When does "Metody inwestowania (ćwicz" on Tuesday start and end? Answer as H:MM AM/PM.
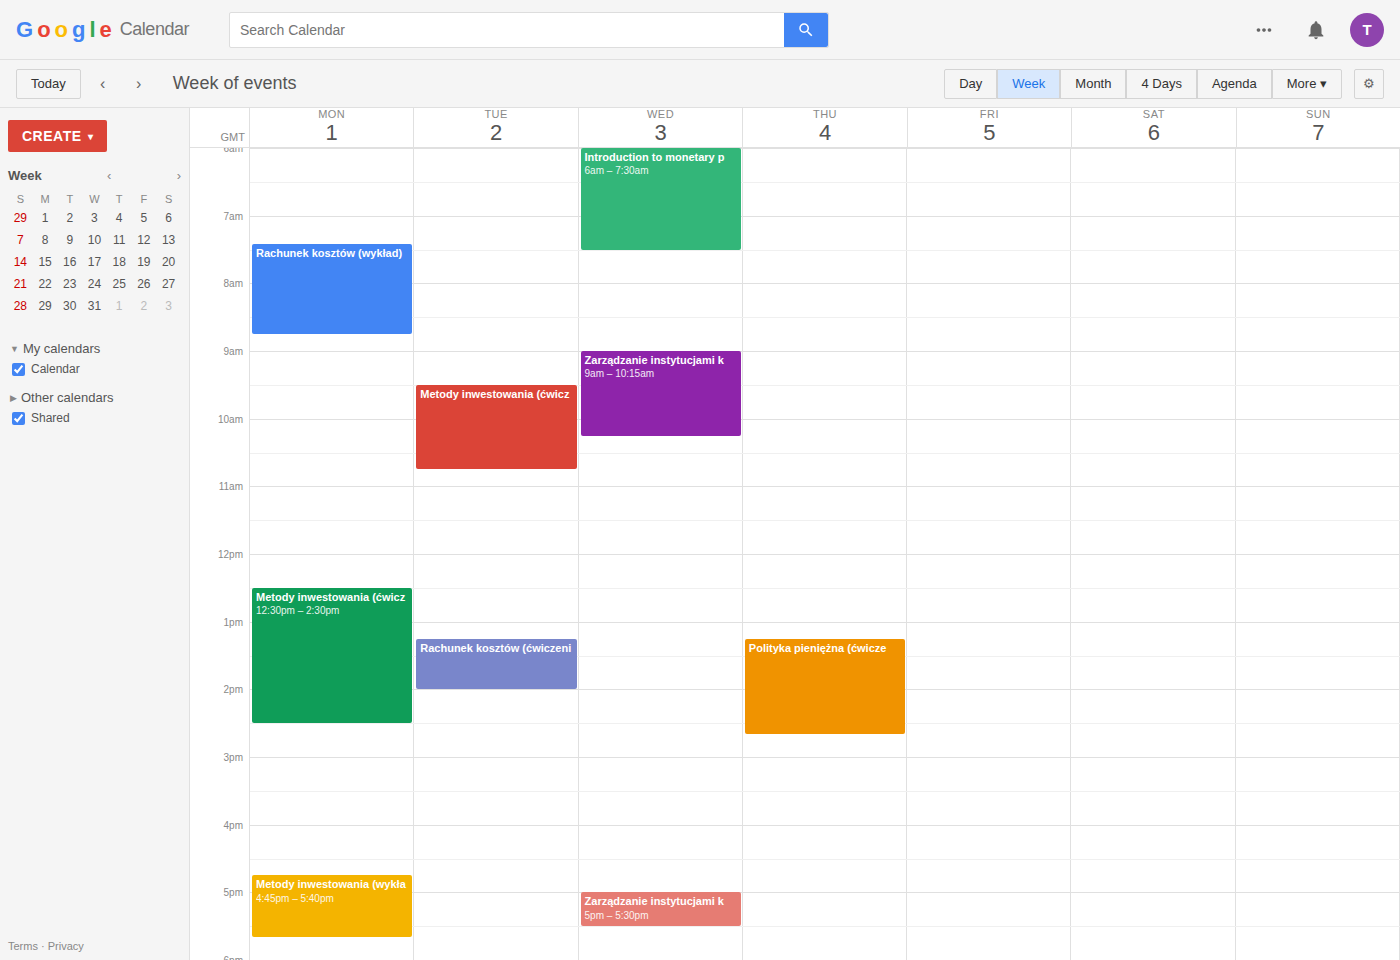
9:30 AM to 10:45 AM